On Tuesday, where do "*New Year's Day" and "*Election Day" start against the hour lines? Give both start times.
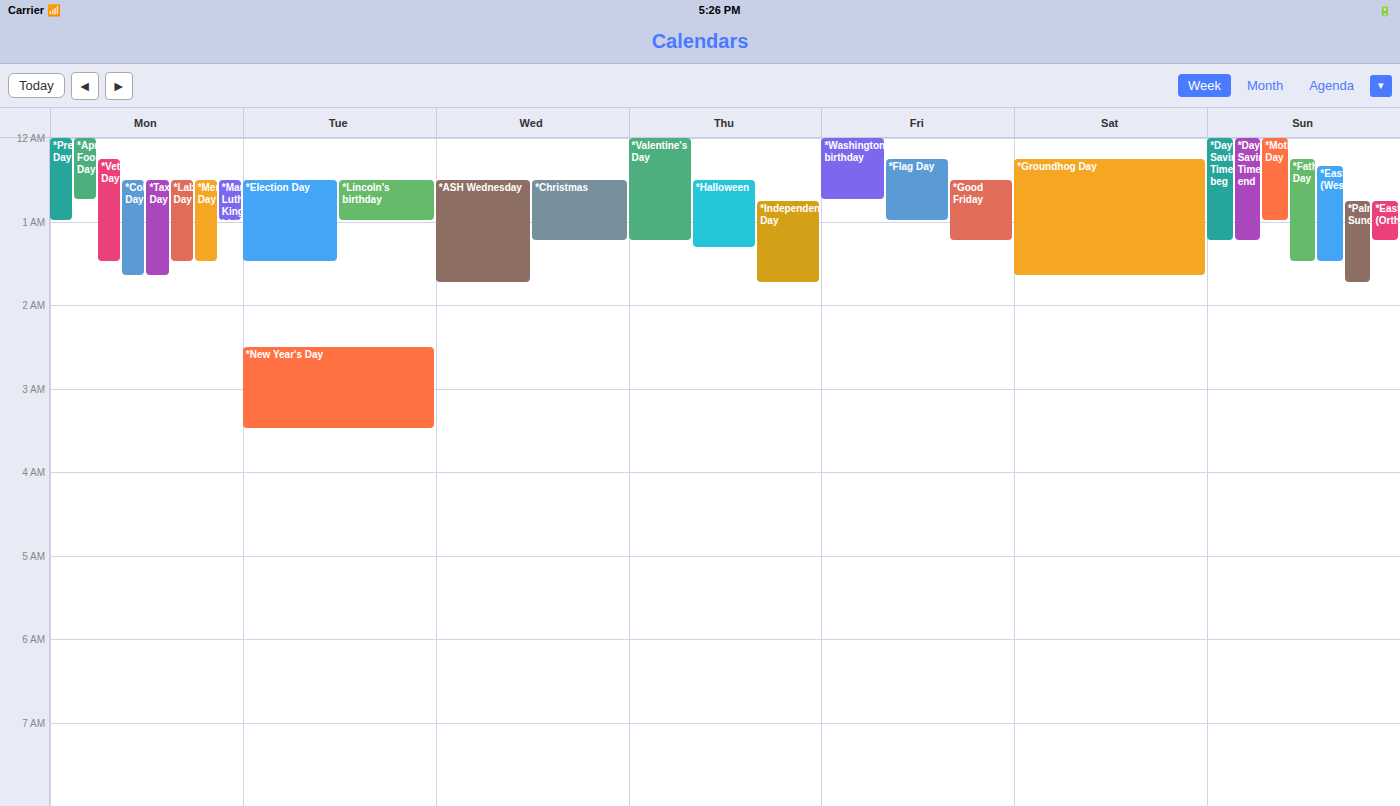
"*New Year's Day": 2:30 AM, halfway between the 2 AM and 3 AM lines. "*Election Day": 12:30 AM, halfway between the 12 AM and 1 AM lines.